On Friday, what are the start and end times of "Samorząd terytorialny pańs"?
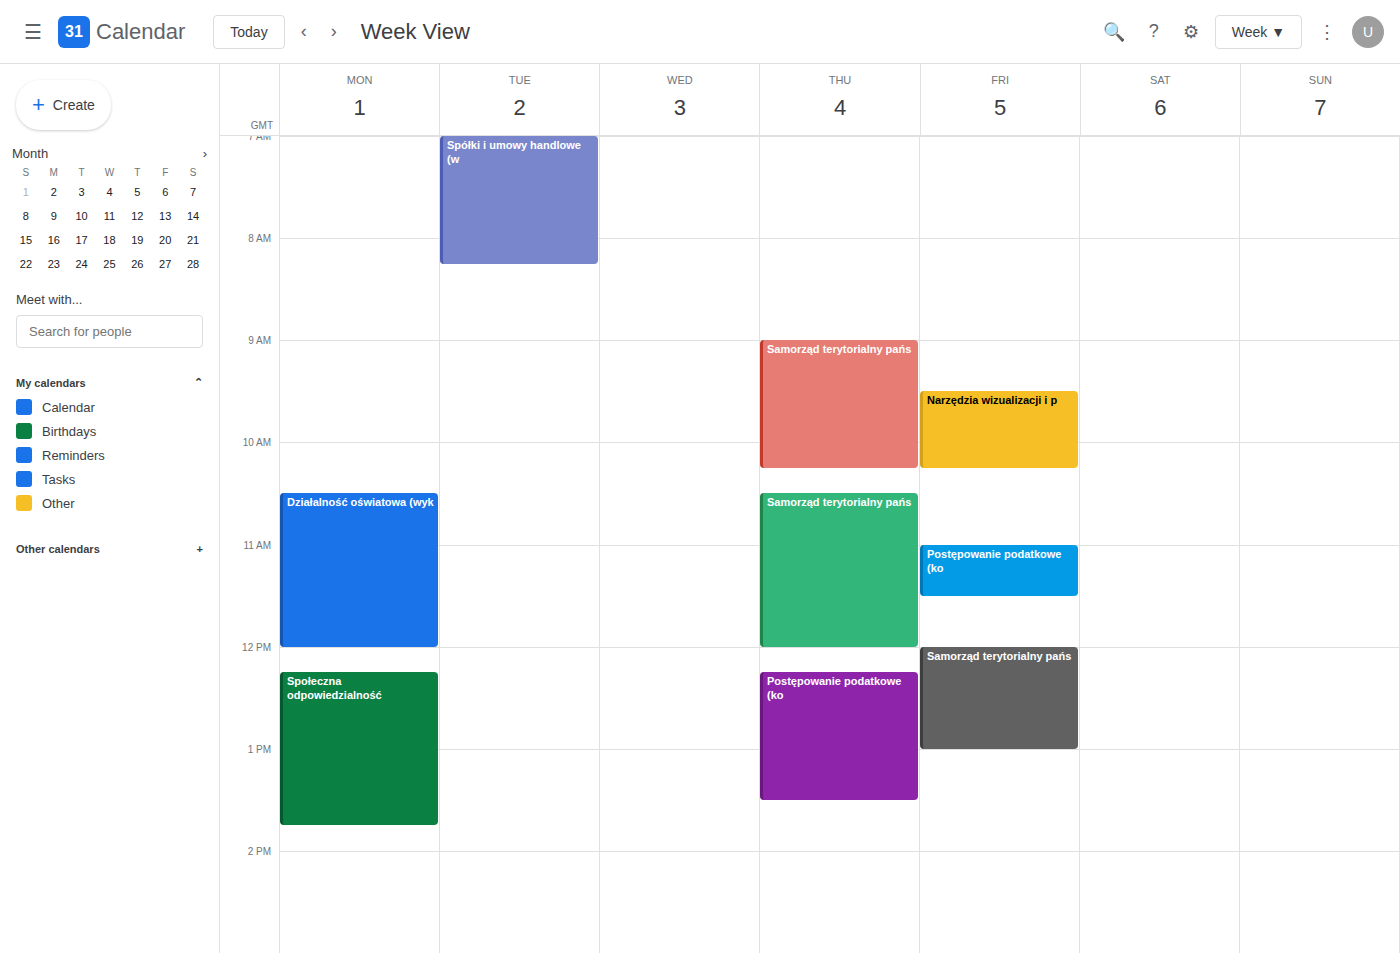
12:00 PM to 1:00 PM